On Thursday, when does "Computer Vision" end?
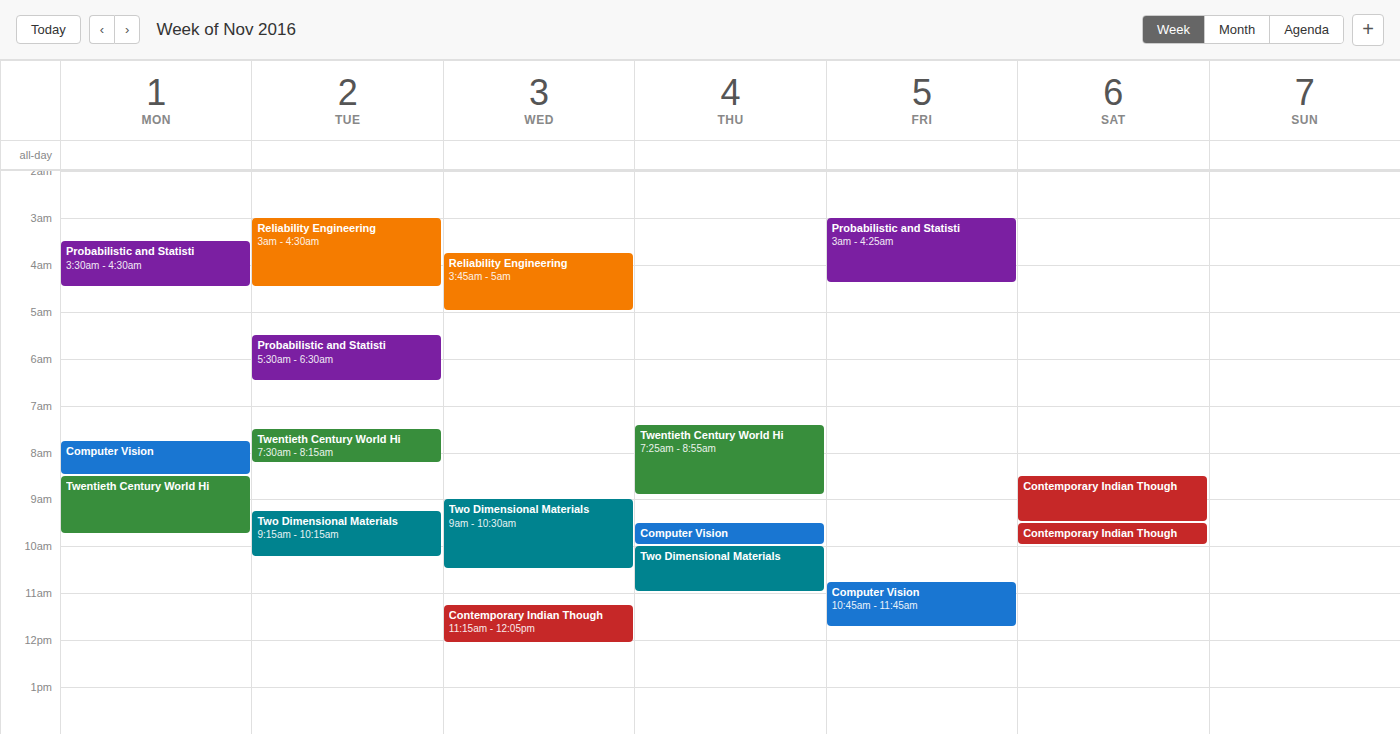
10:00 AM